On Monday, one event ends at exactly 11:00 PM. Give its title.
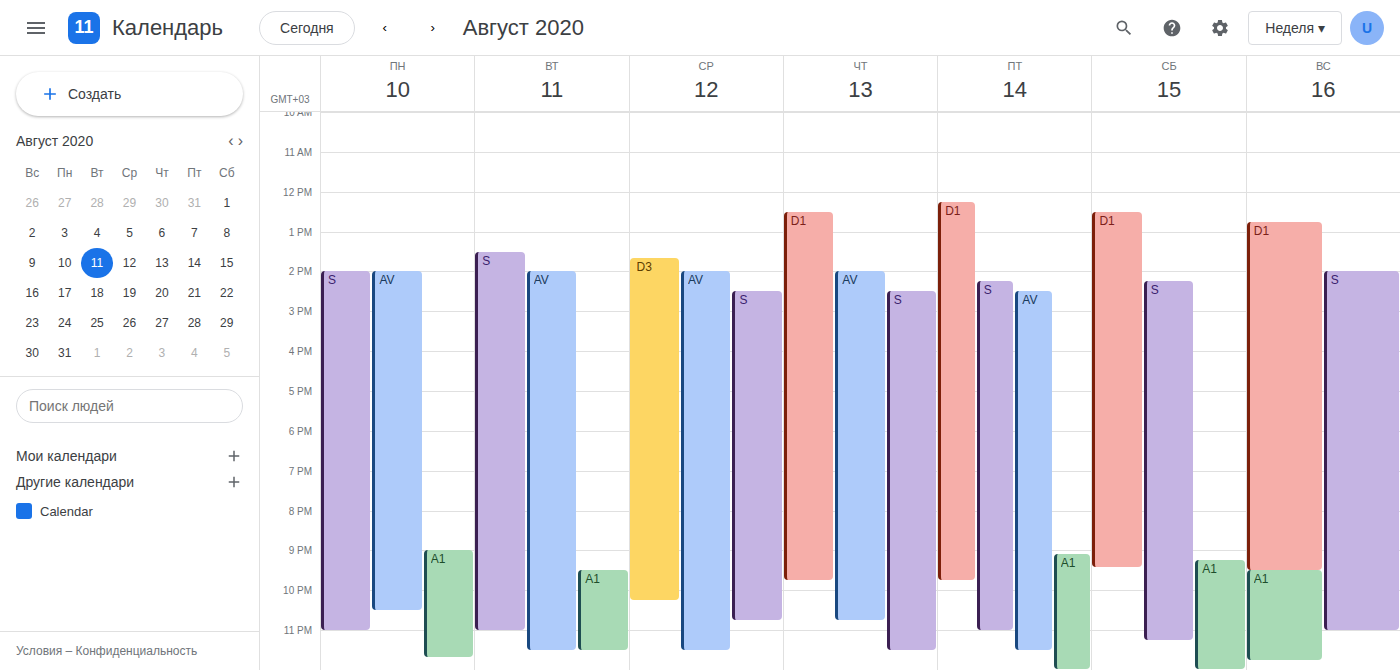
"S"